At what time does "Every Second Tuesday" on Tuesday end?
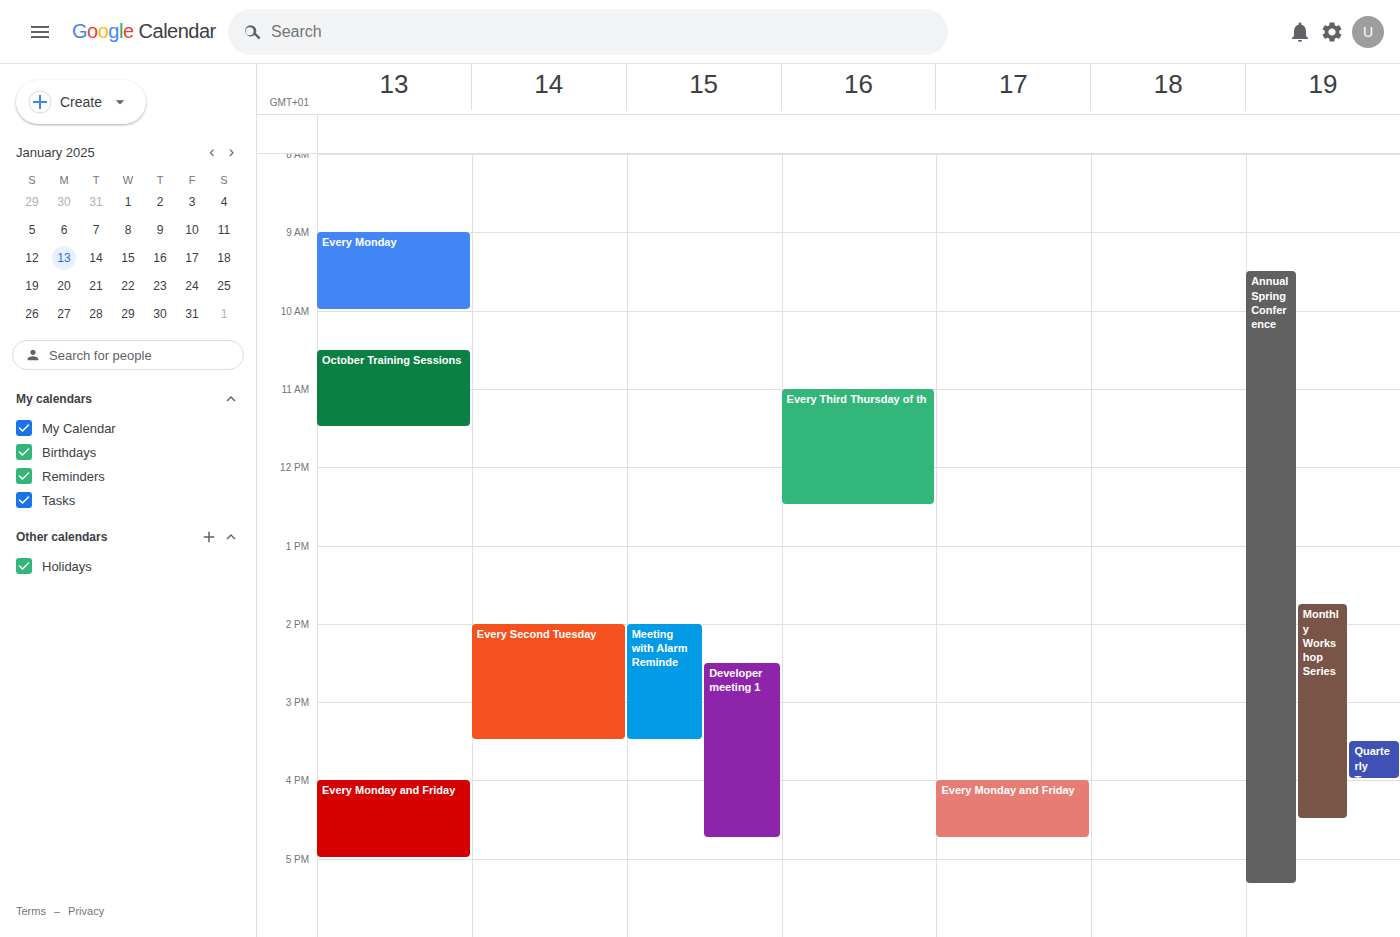
3:30 PM